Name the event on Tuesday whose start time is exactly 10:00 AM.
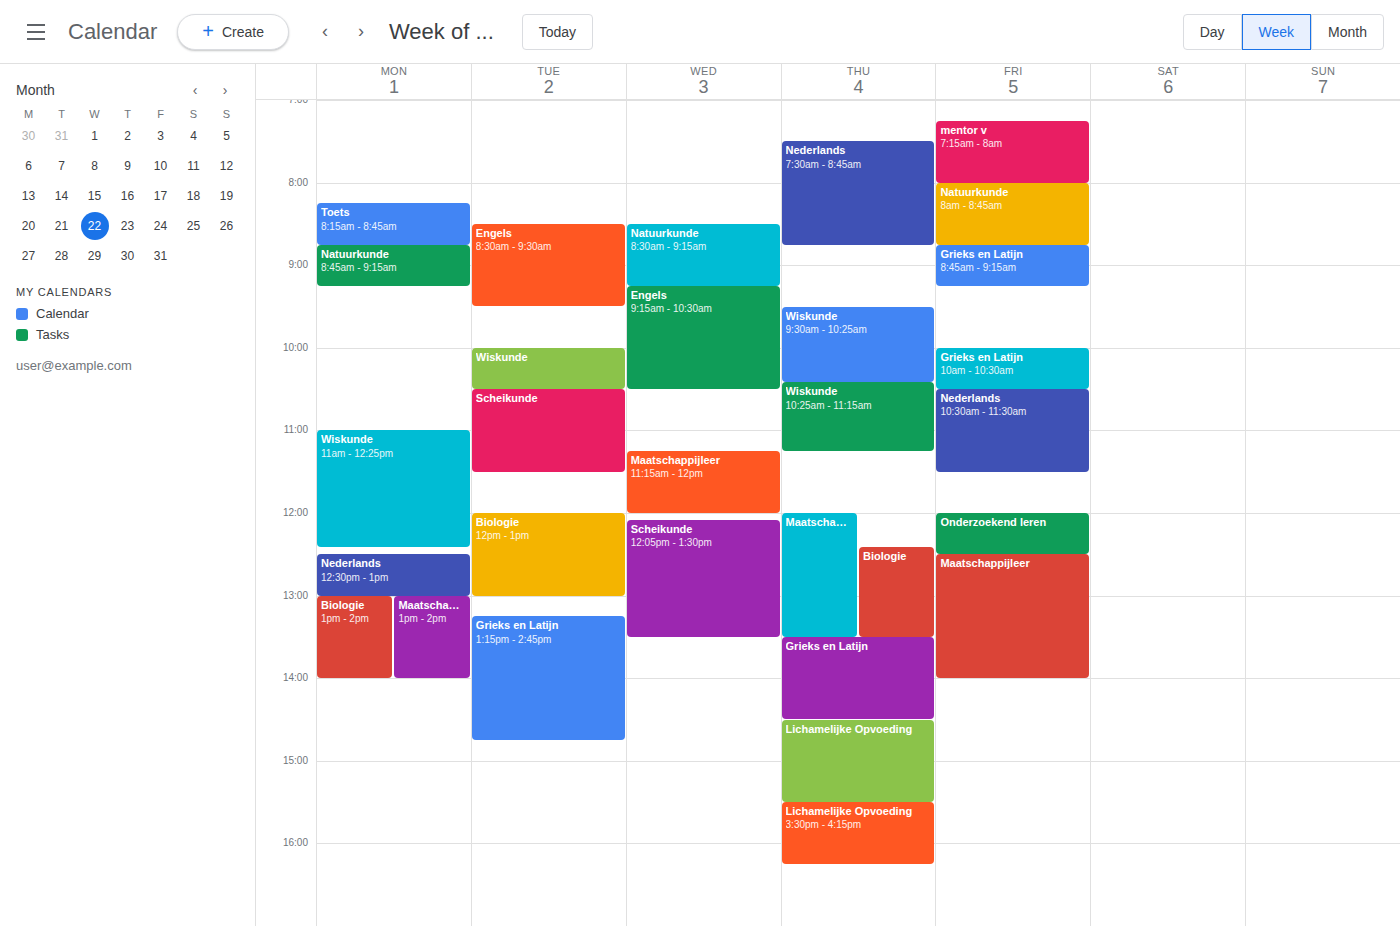
"Wiskunde"